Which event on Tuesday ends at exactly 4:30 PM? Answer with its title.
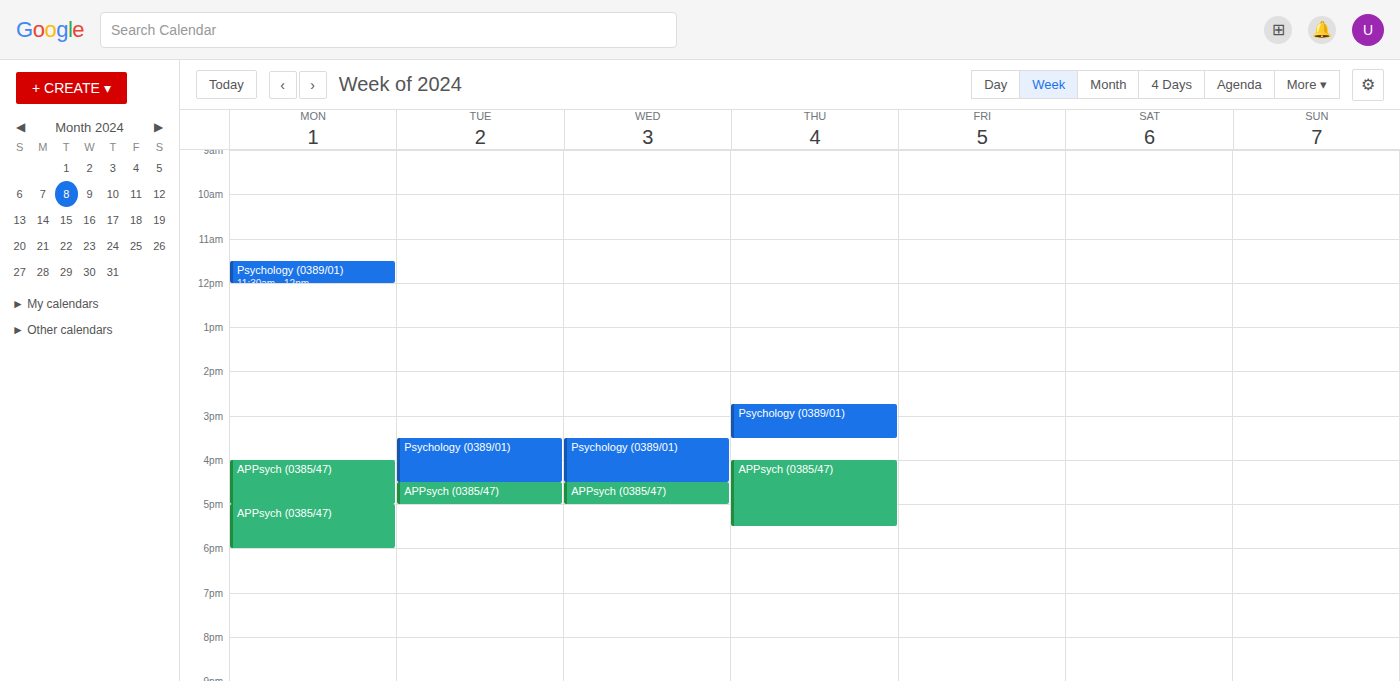
"Psychology (0389/01)"